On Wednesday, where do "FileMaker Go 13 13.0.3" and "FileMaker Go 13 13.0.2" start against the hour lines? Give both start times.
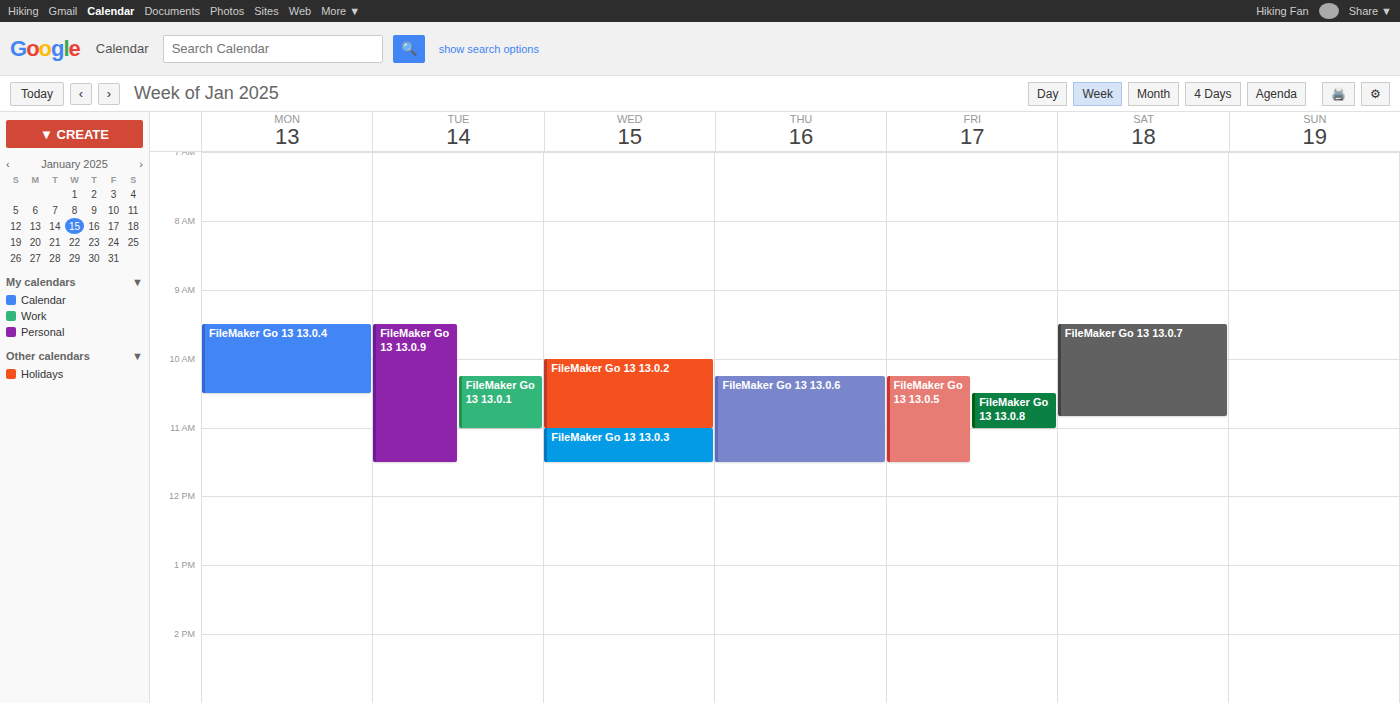
"FileMaker Go 13 13.0.3": 11:00 AM, exactly on the 11 AM line. "FileMaker Go 13 13.0.2": 10:00 AM, exactly on the 10 AM line.